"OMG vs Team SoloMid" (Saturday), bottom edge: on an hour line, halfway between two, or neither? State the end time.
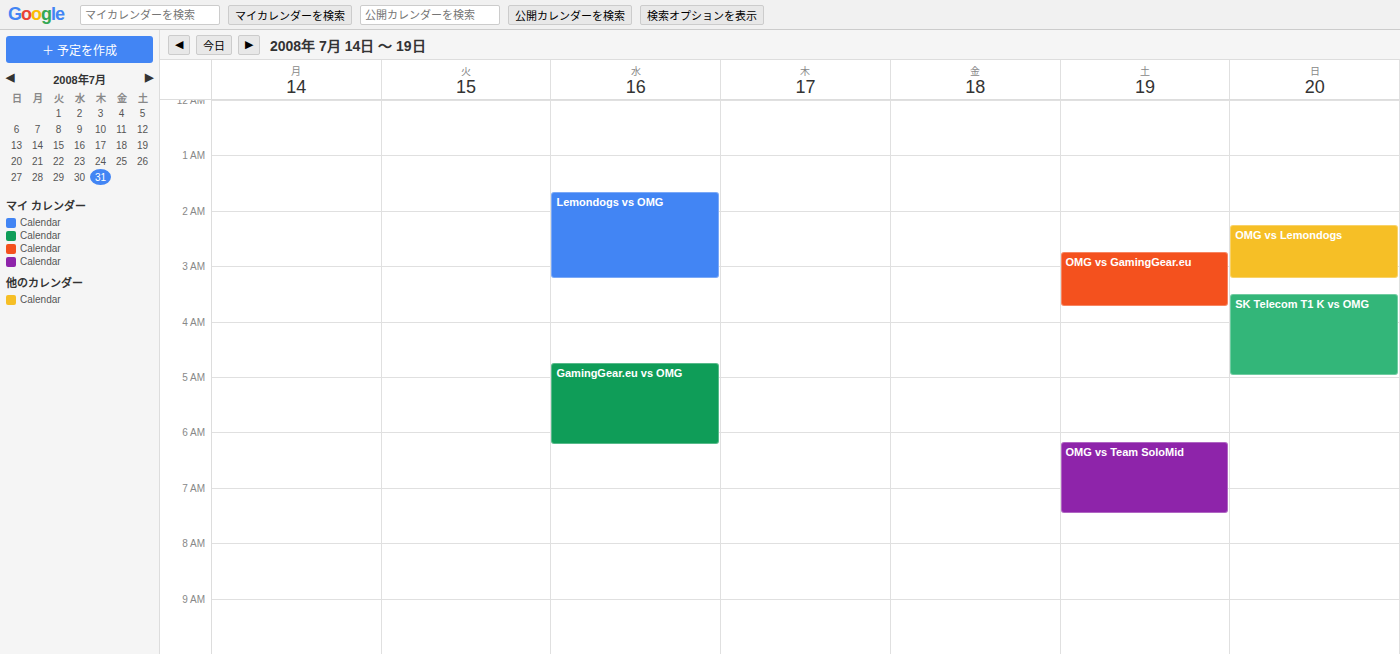
7:30 AM -- halfway between the 7 AM and 8 AM lines.